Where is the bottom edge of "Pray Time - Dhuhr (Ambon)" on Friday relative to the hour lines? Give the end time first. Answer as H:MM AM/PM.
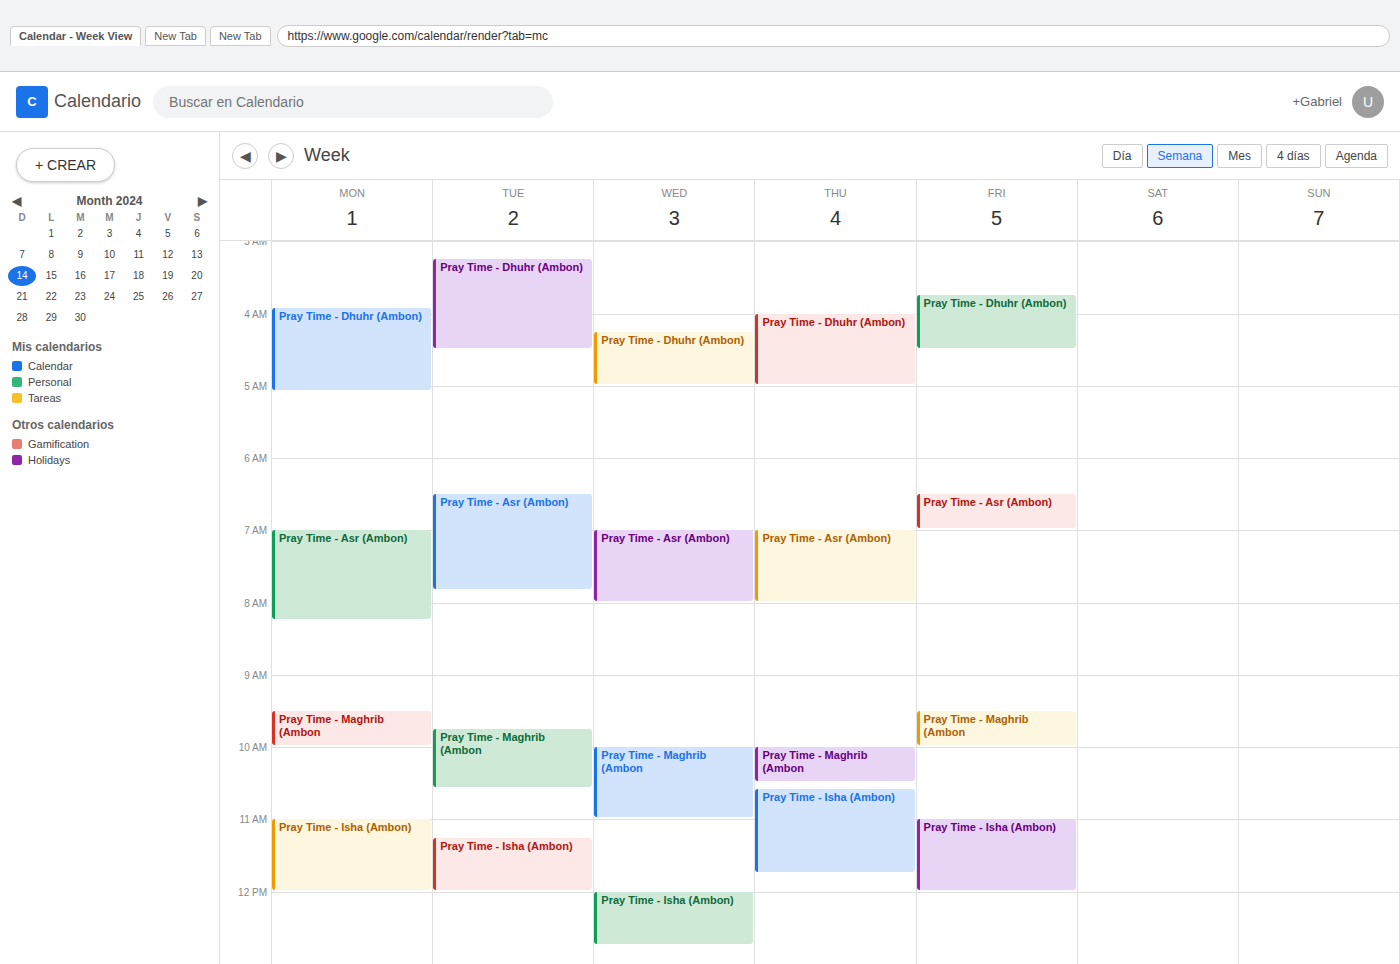
4:30 AM -- halfway between the 4 AM and 5 AM lines.